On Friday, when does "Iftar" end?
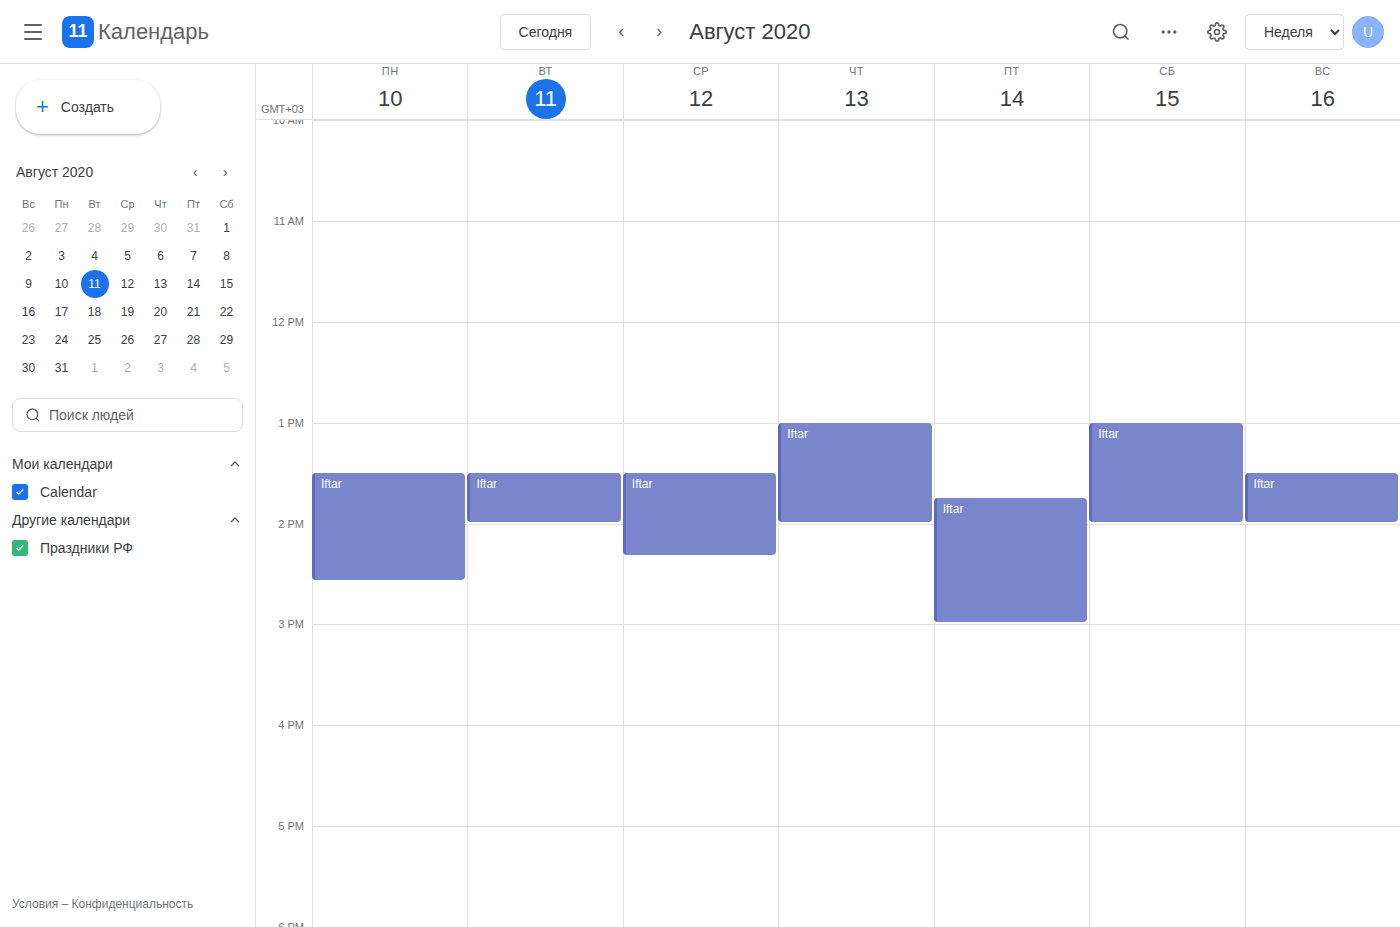
3:00 PM